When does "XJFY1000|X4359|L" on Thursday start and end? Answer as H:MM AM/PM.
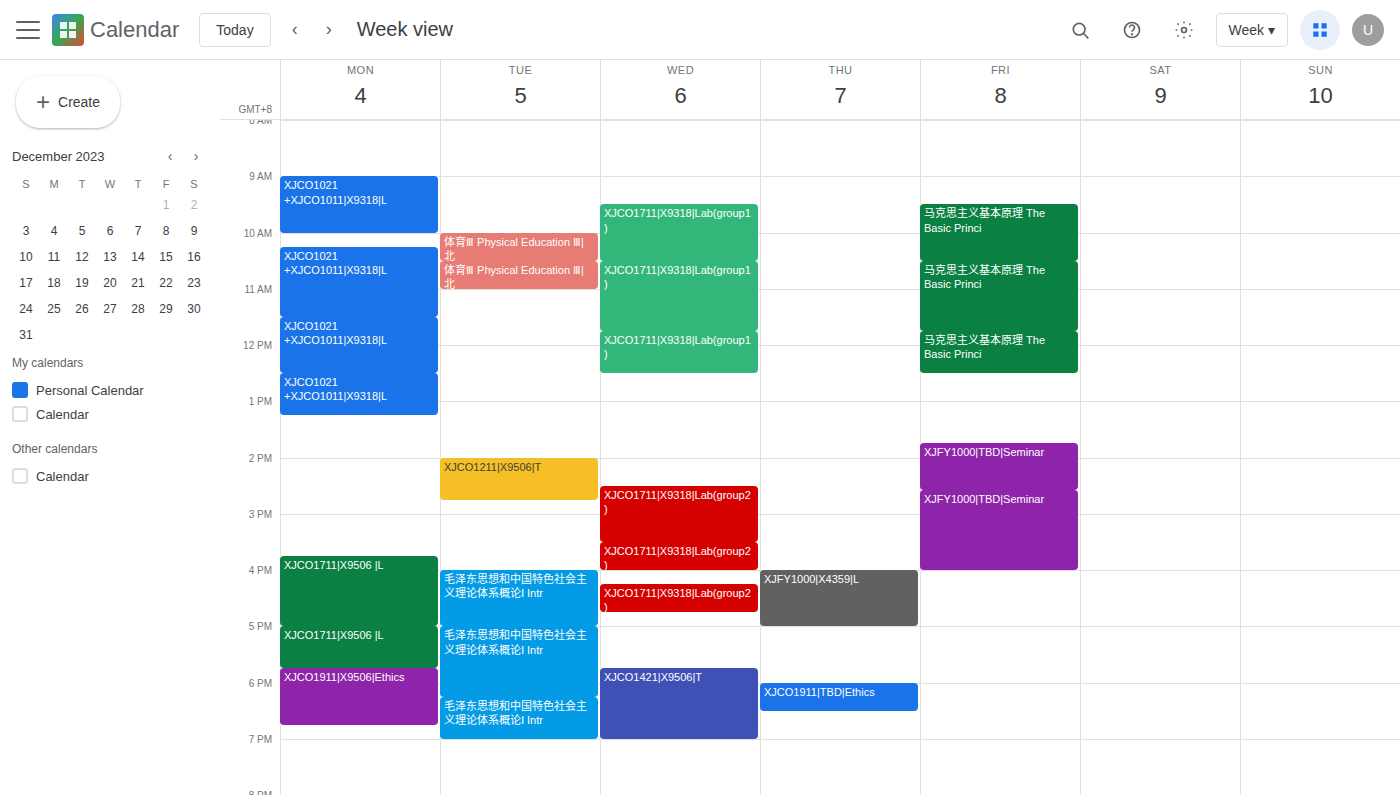
4:00 PM to 5:00 PM